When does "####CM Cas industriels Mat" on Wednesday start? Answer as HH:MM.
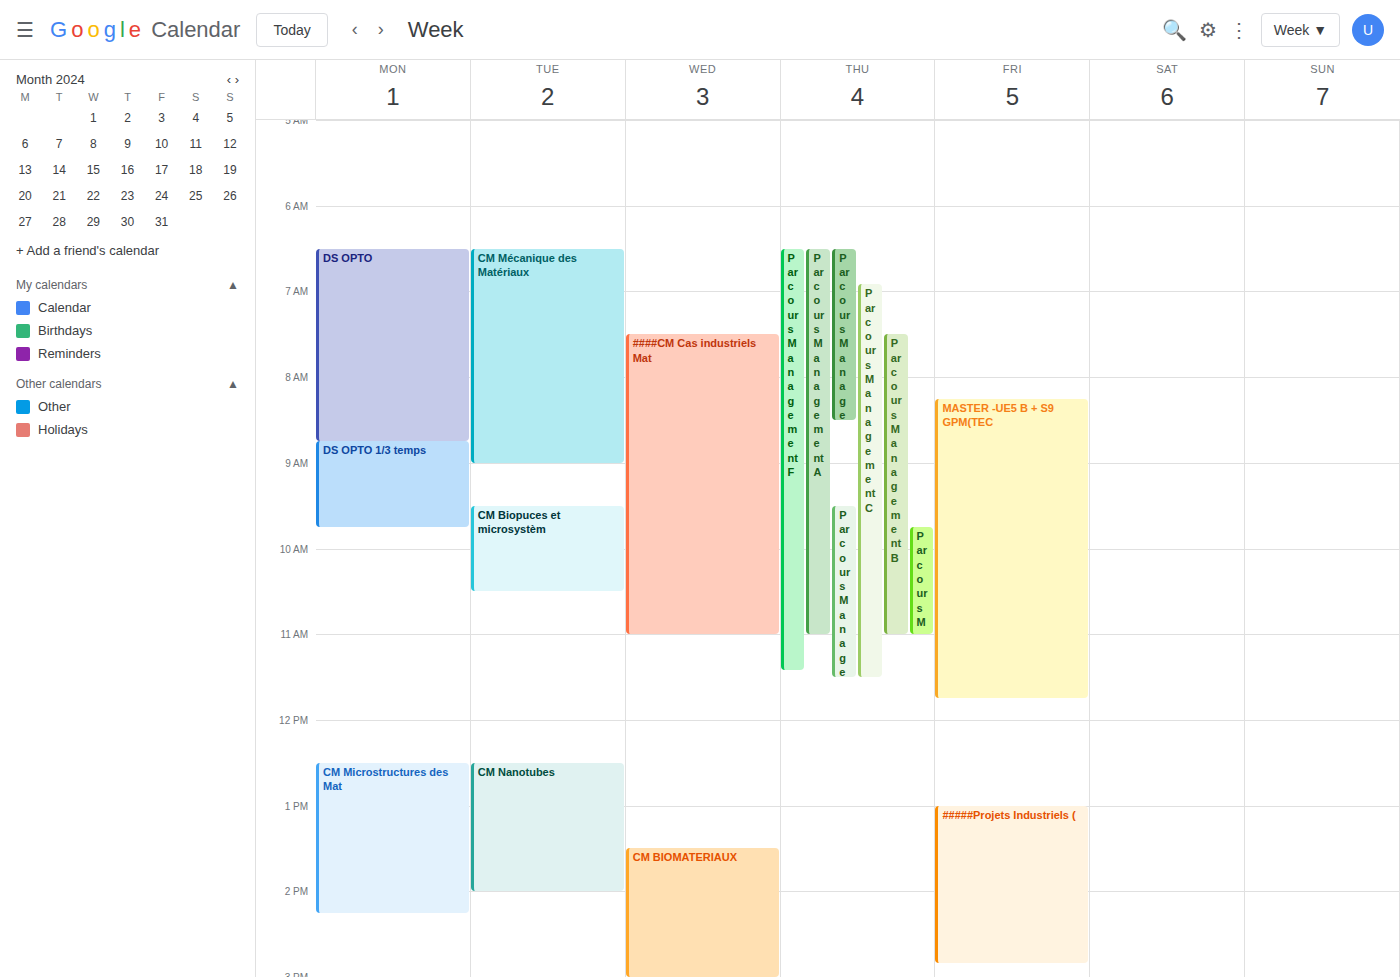
07:30